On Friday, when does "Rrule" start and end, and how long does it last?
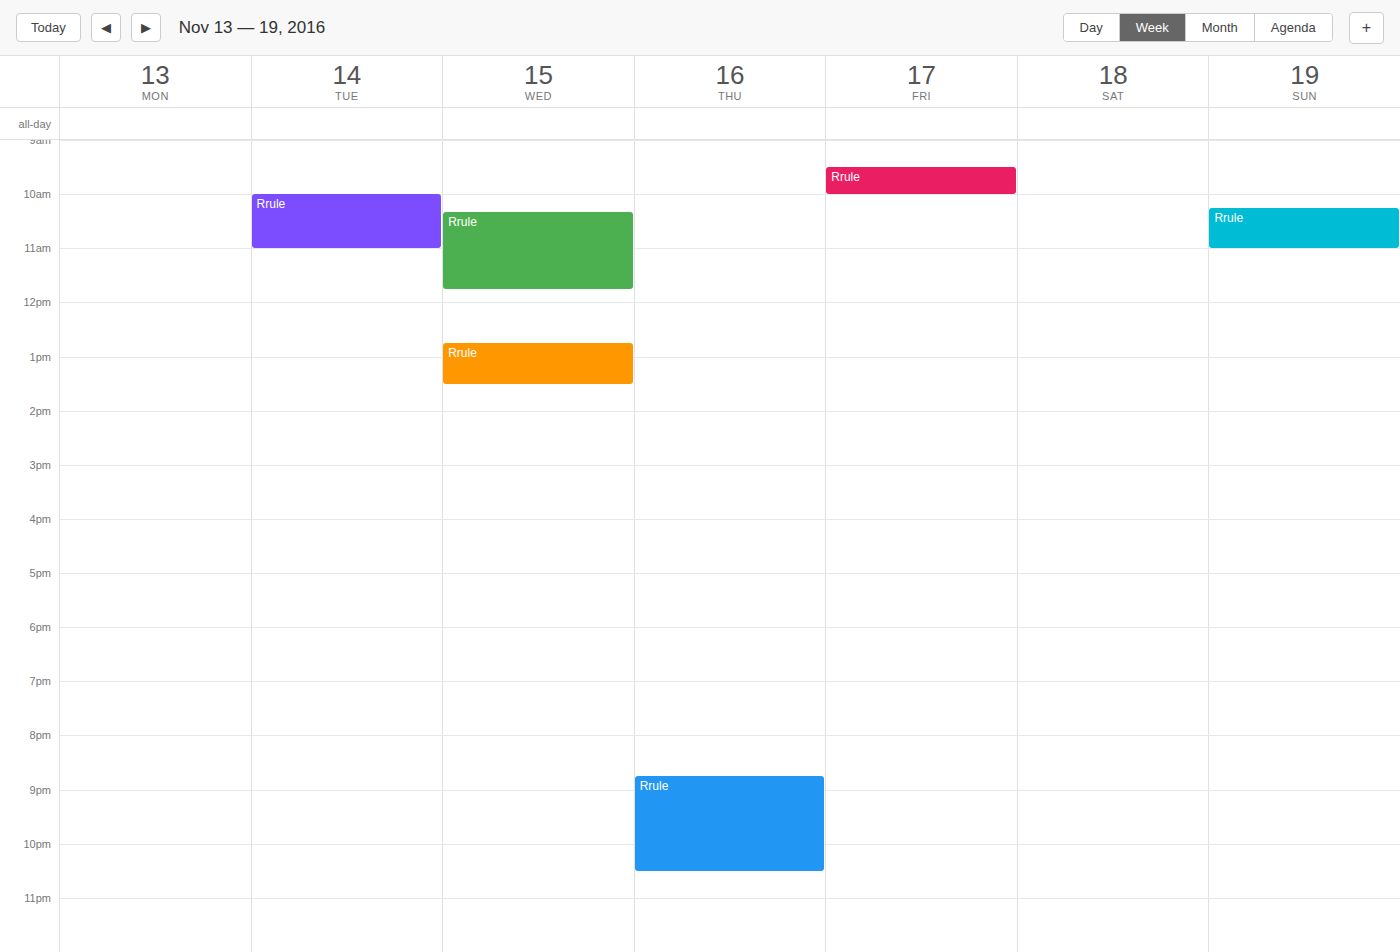
9:30 AM to 10:00 AM, 30 minutes